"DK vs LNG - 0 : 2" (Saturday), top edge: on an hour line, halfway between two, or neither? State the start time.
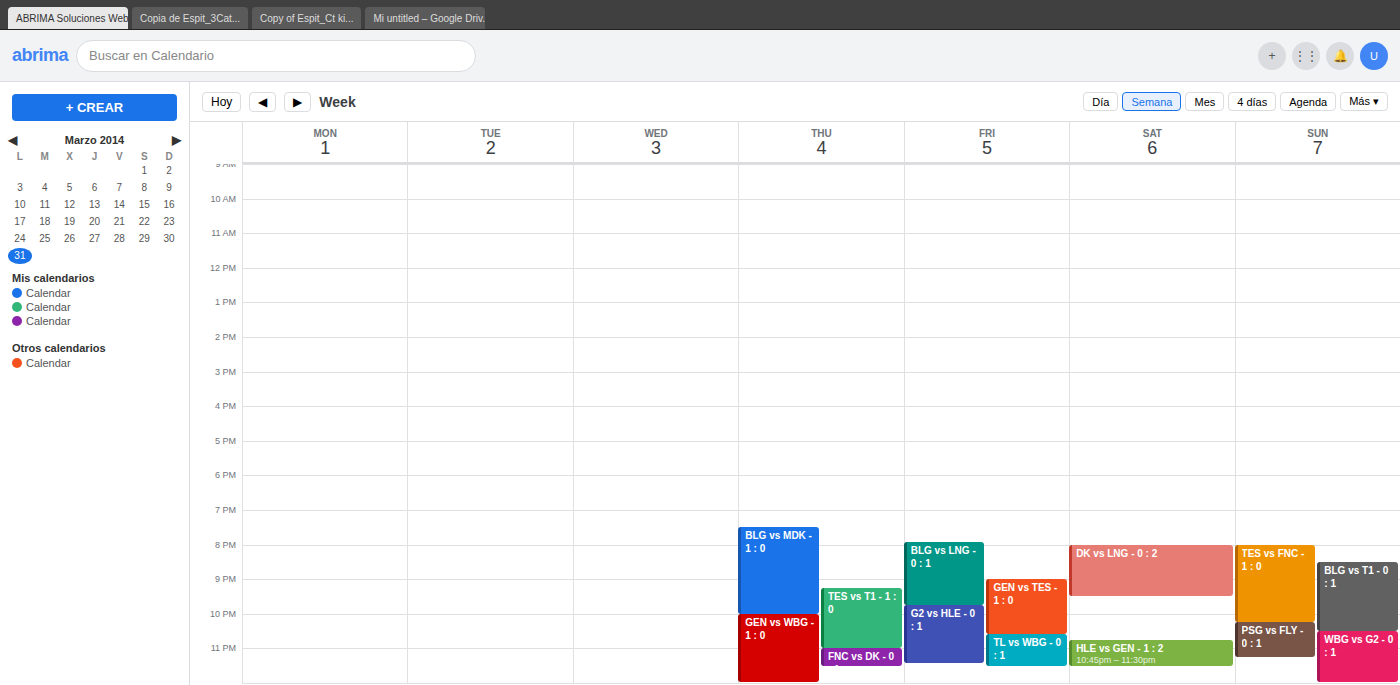
20:00 -- exactly on the 20:00 line.